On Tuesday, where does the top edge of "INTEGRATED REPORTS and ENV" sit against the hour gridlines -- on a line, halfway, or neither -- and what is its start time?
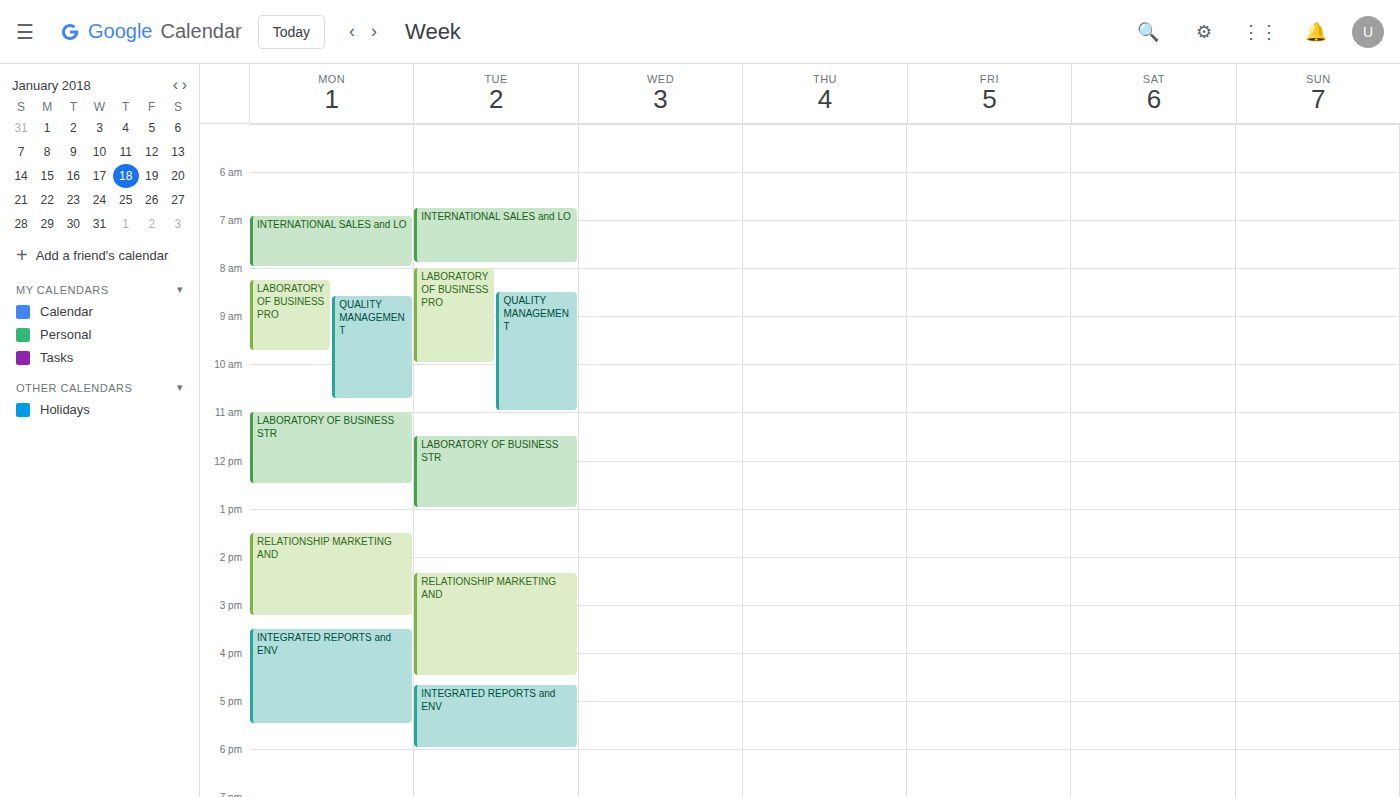
4:40 PM -- neither: 40 minutes below the 4 PM line and 20 minutes above the 5 PM line.